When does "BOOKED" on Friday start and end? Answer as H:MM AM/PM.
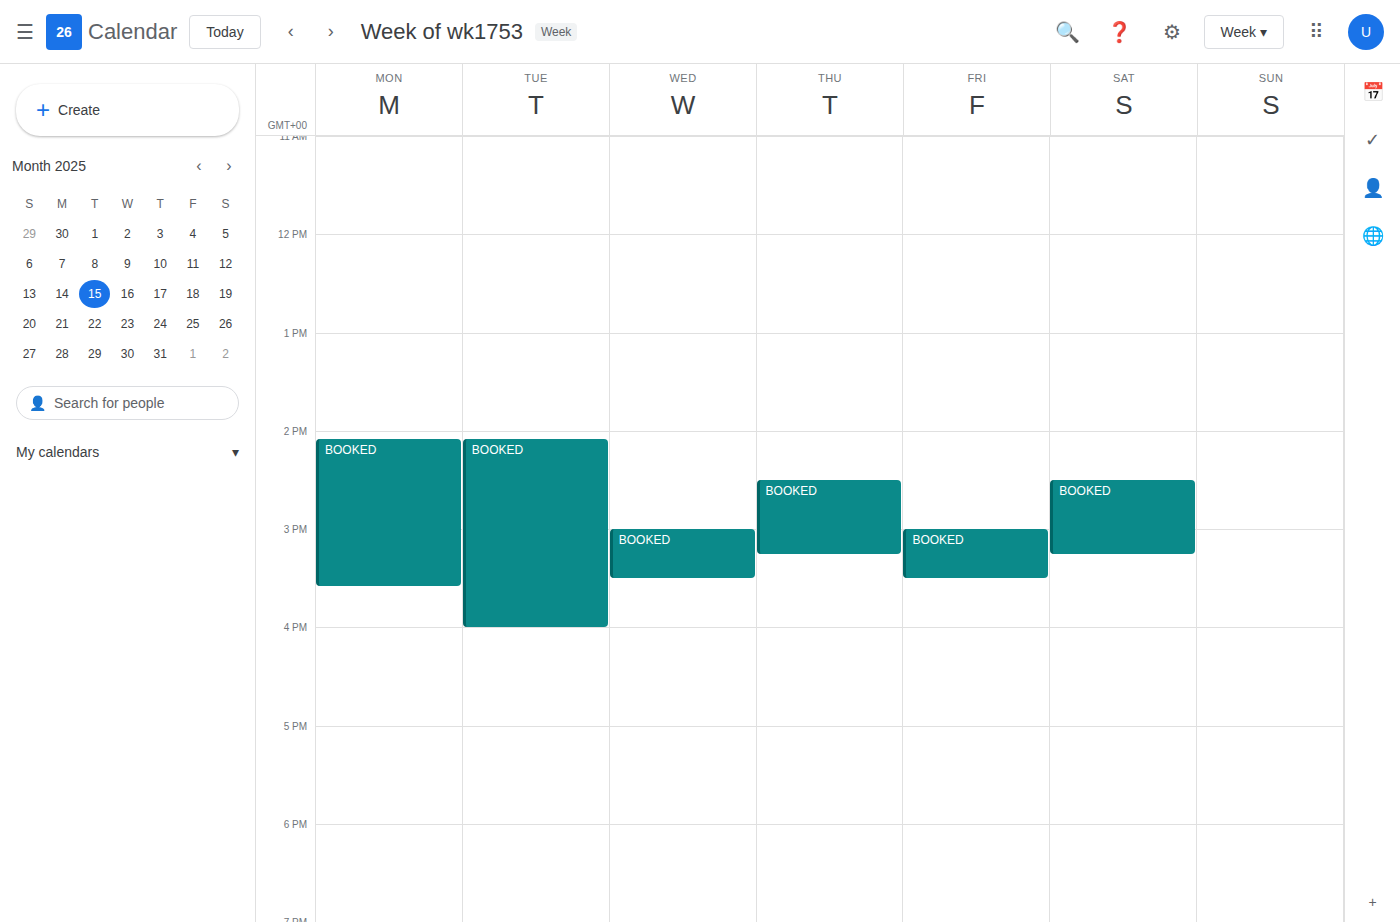
3:00 PM to 3:30 PM